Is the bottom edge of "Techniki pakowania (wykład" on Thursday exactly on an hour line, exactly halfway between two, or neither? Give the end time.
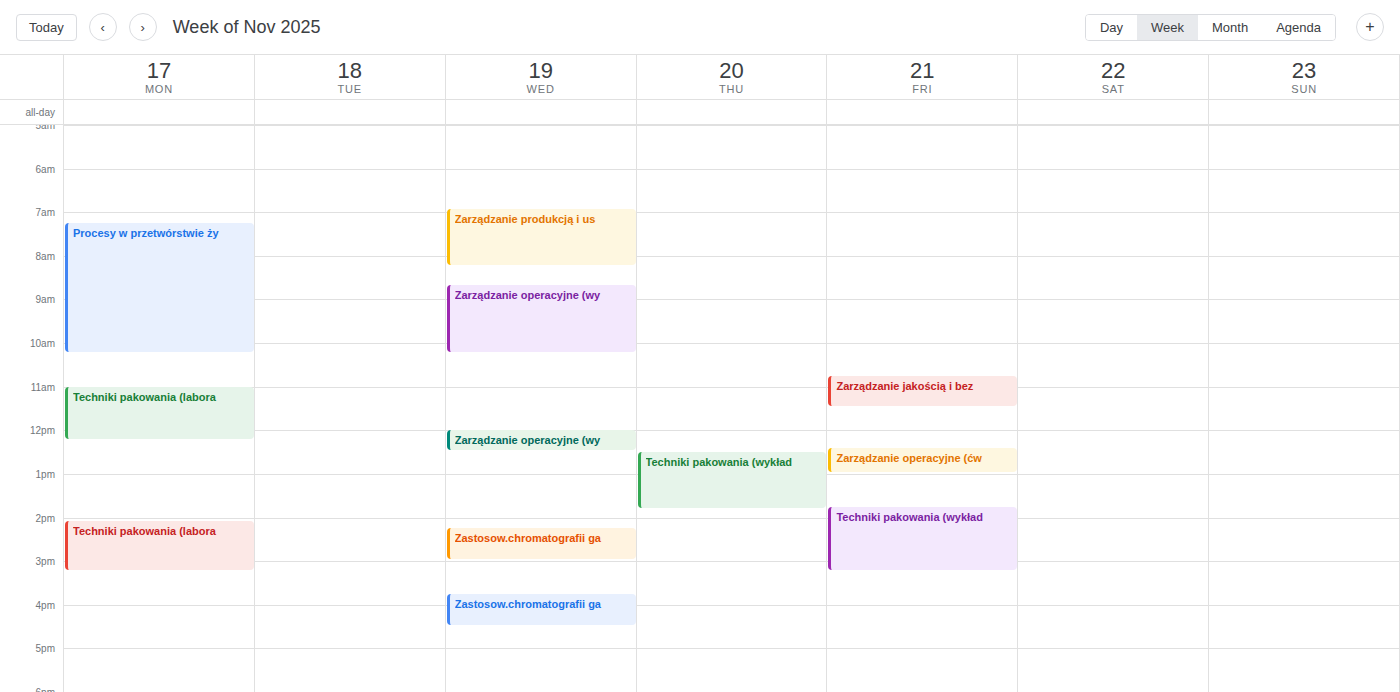
1:50 PM -- neither: 50 minutes below the 1 PM line and 10 minutes above the 2 PM line.